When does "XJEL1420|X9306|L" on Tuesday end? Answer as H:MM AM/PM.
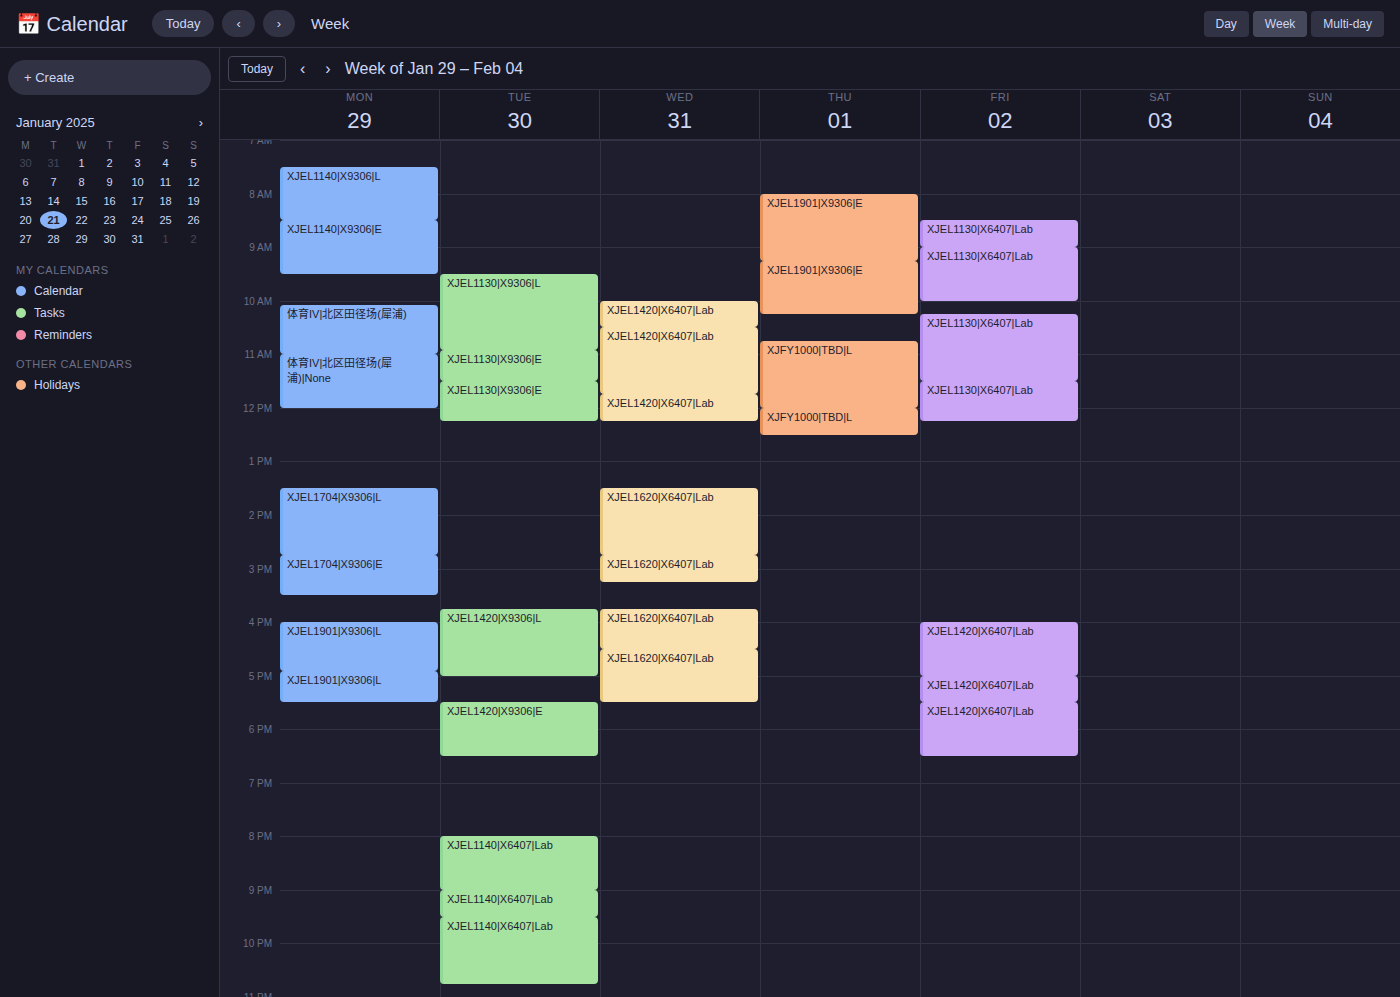
5:00 PM